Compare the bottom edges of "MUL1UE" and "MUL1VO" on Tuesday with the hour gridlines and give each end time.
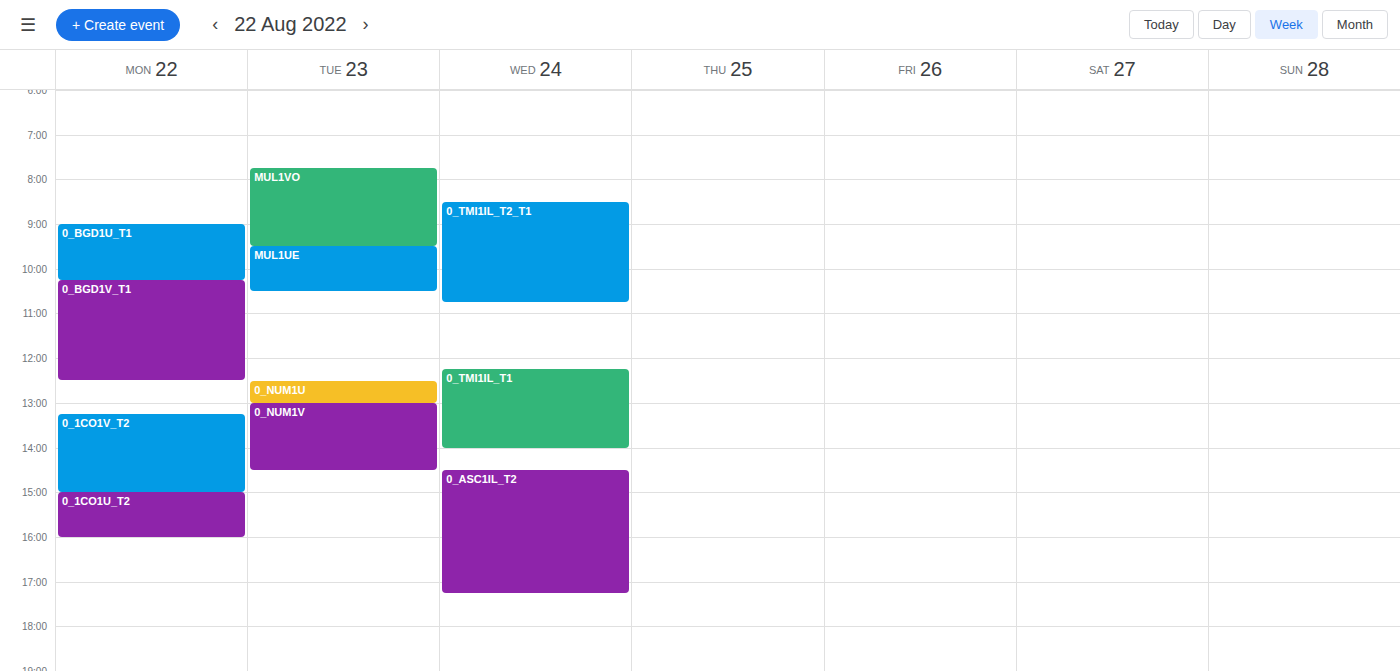
"MUL1UE": 10:30 AM, halfway between the 10 AM and 11 AM lines. "MUL1VO": 9:30 AM, halfway between the 9 AM and 10 AM lines.